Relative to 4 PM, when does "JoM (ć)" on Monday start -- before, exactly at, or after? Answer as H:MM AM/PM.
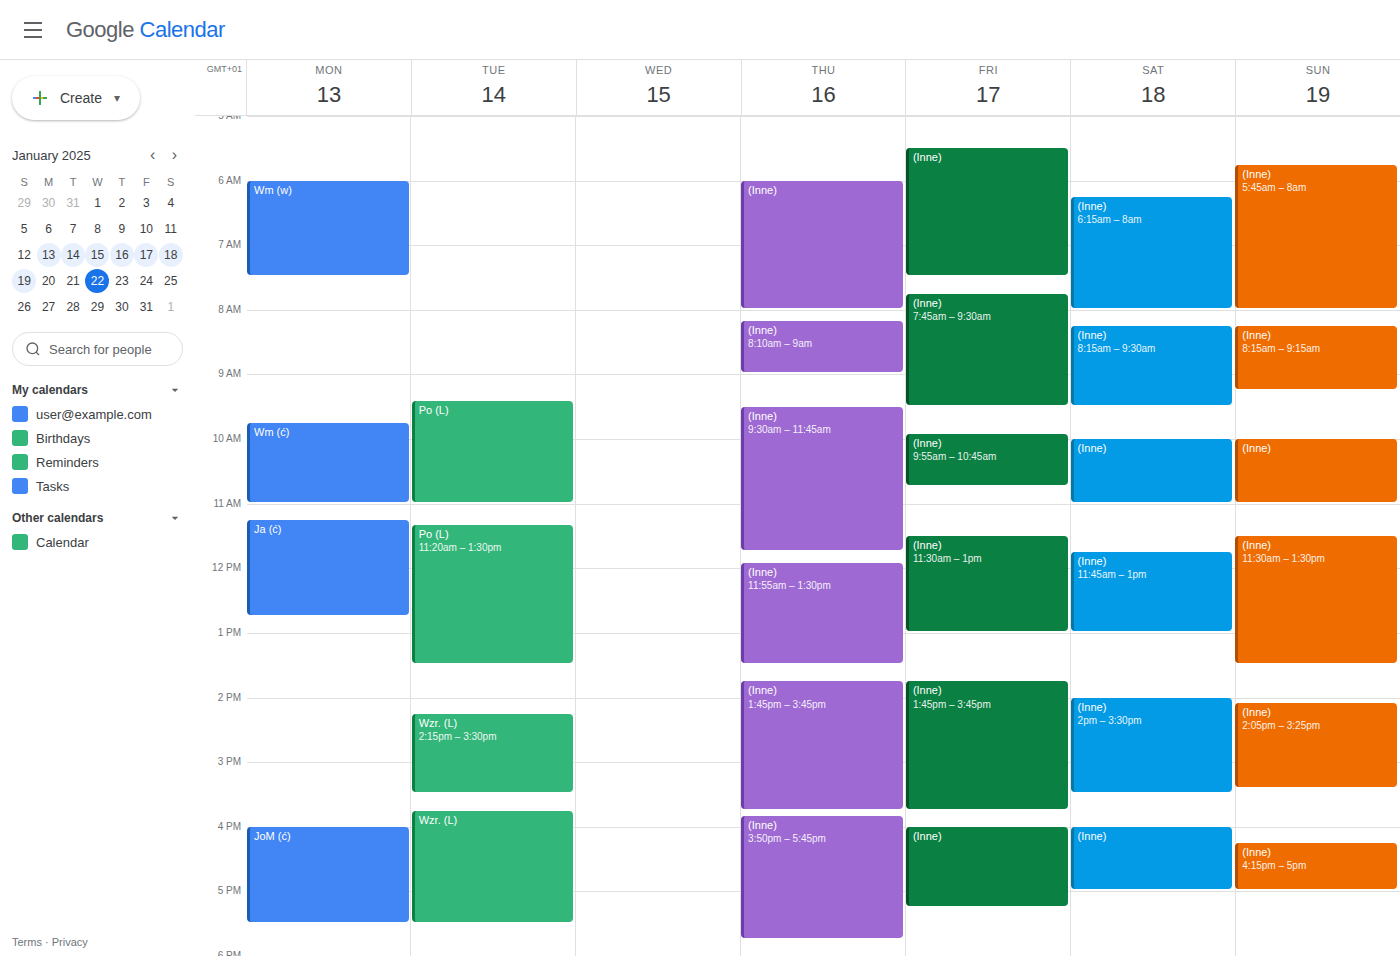
4:00 PM -- exactly at 4 PM, on the 4 PM line.